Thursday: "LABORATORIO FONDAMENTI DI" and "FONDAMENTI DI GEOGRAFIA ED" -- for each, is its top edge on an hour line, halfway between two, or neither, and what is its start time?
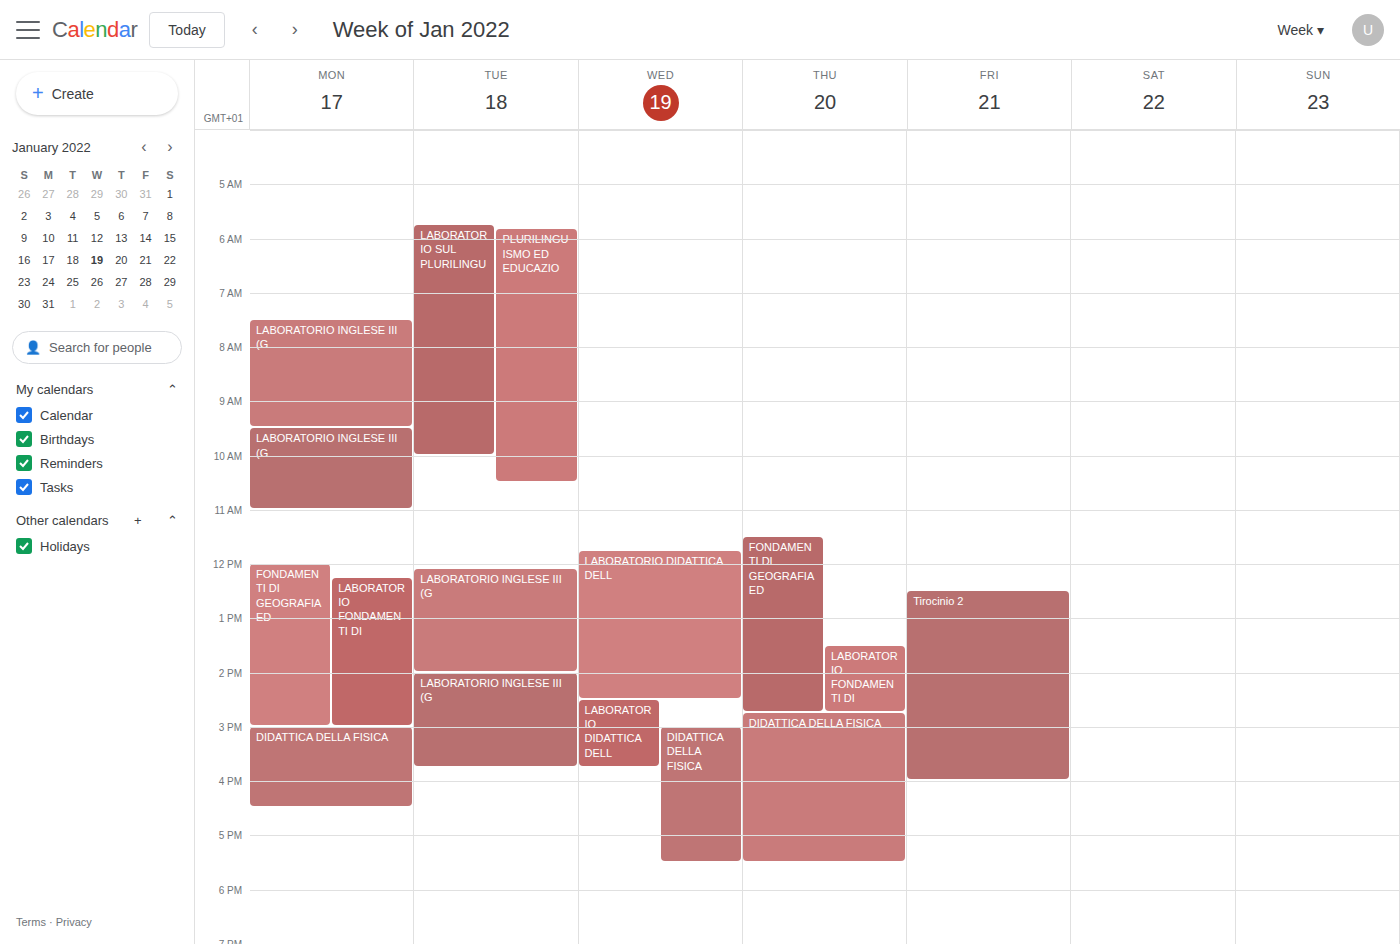
"LABORATORIO FONDAMENTI DI": 1:30 PM, halfway between the 1 PM and 2 PM lines. "FONDAMENTI DI GEOGRAFIA ED": 11:30 AM, halfway between the 11 AM and 12 PM lines.